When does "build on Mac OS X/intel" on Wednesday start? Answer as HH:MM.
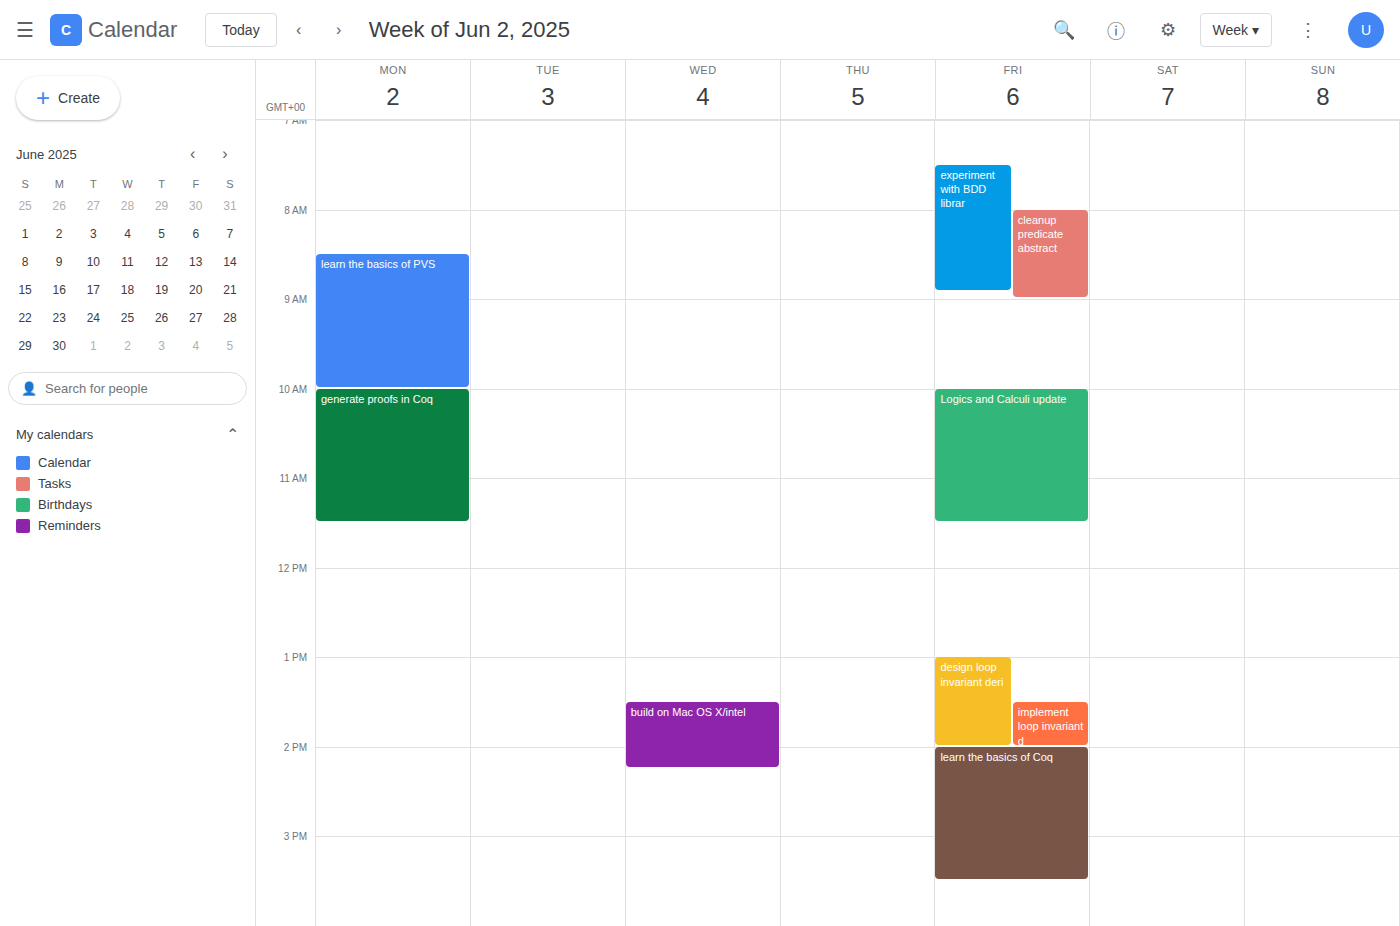
13:30